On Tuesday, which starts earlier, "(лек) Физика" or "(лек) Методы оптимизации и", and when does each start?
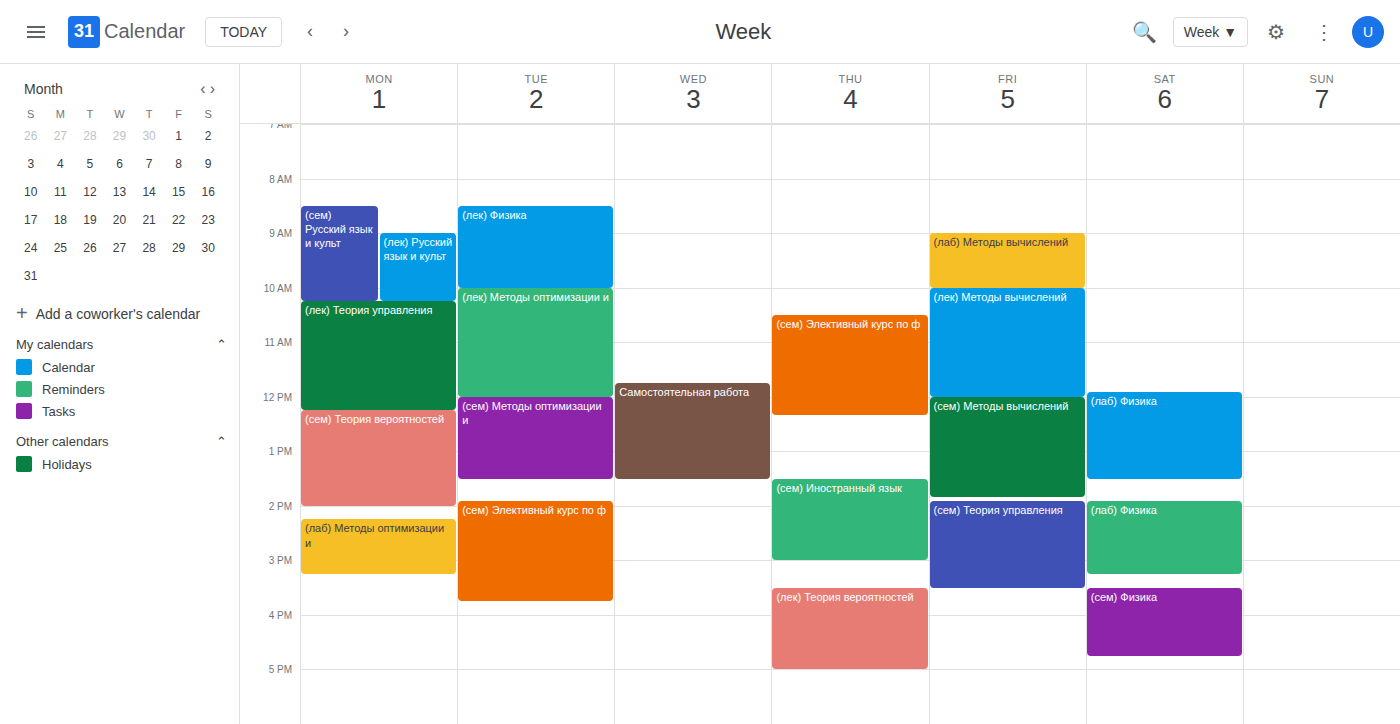
"(лек) Физика" 08:30; "(лек) Методы оптимизации и" 10:00.